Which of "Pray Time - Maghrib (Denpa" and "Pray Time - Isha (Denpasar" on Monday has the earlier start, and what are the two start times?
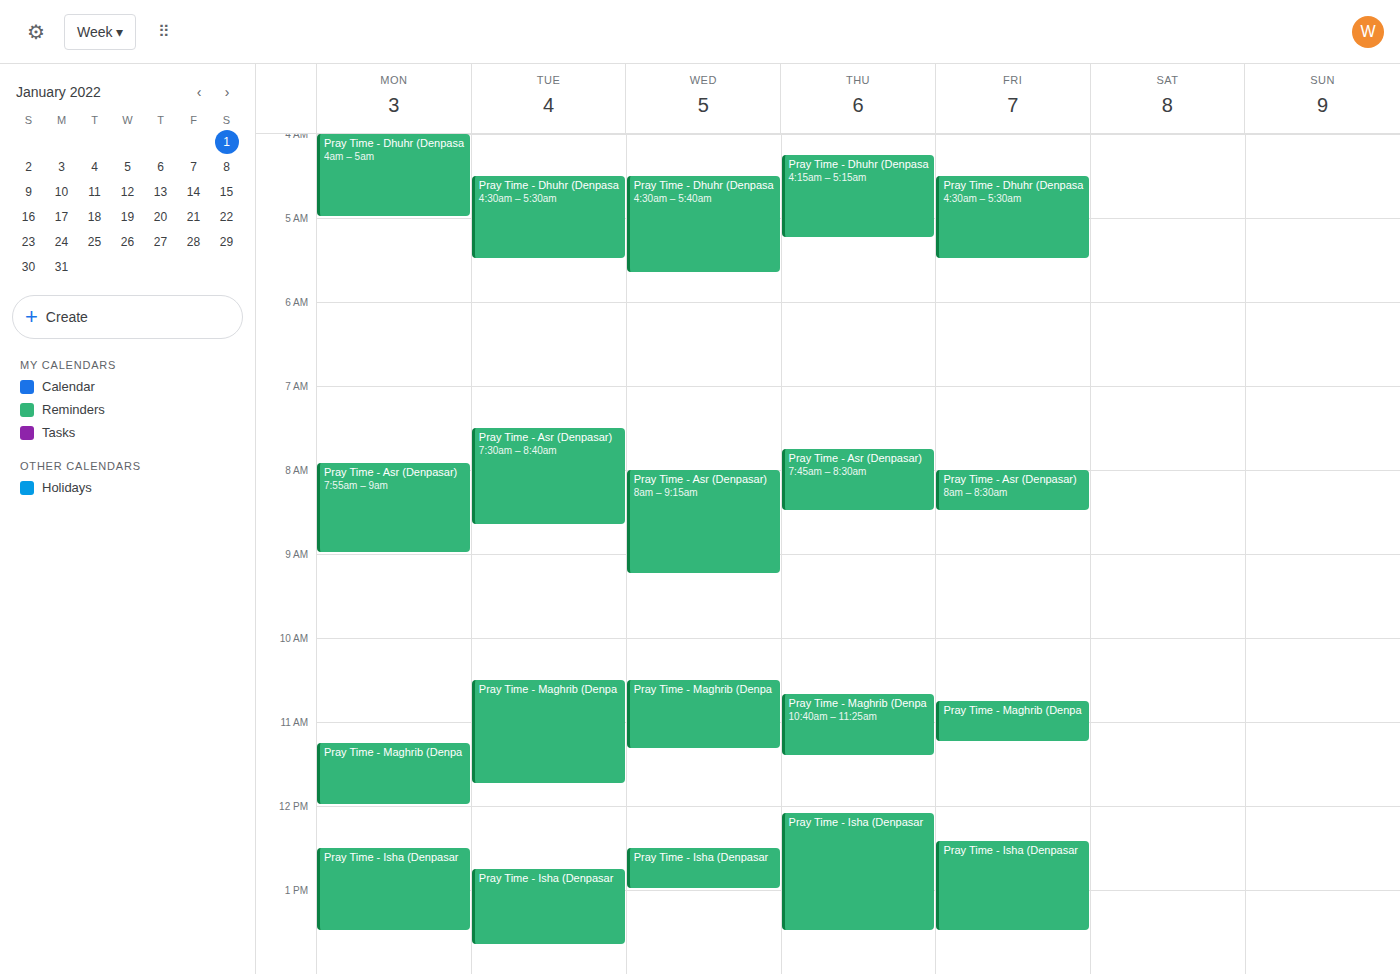
"Pray Time - Maghrib (Denpa" 11:15 AM; "Pray Time - Isha (Denpasar" 12:30 PM.